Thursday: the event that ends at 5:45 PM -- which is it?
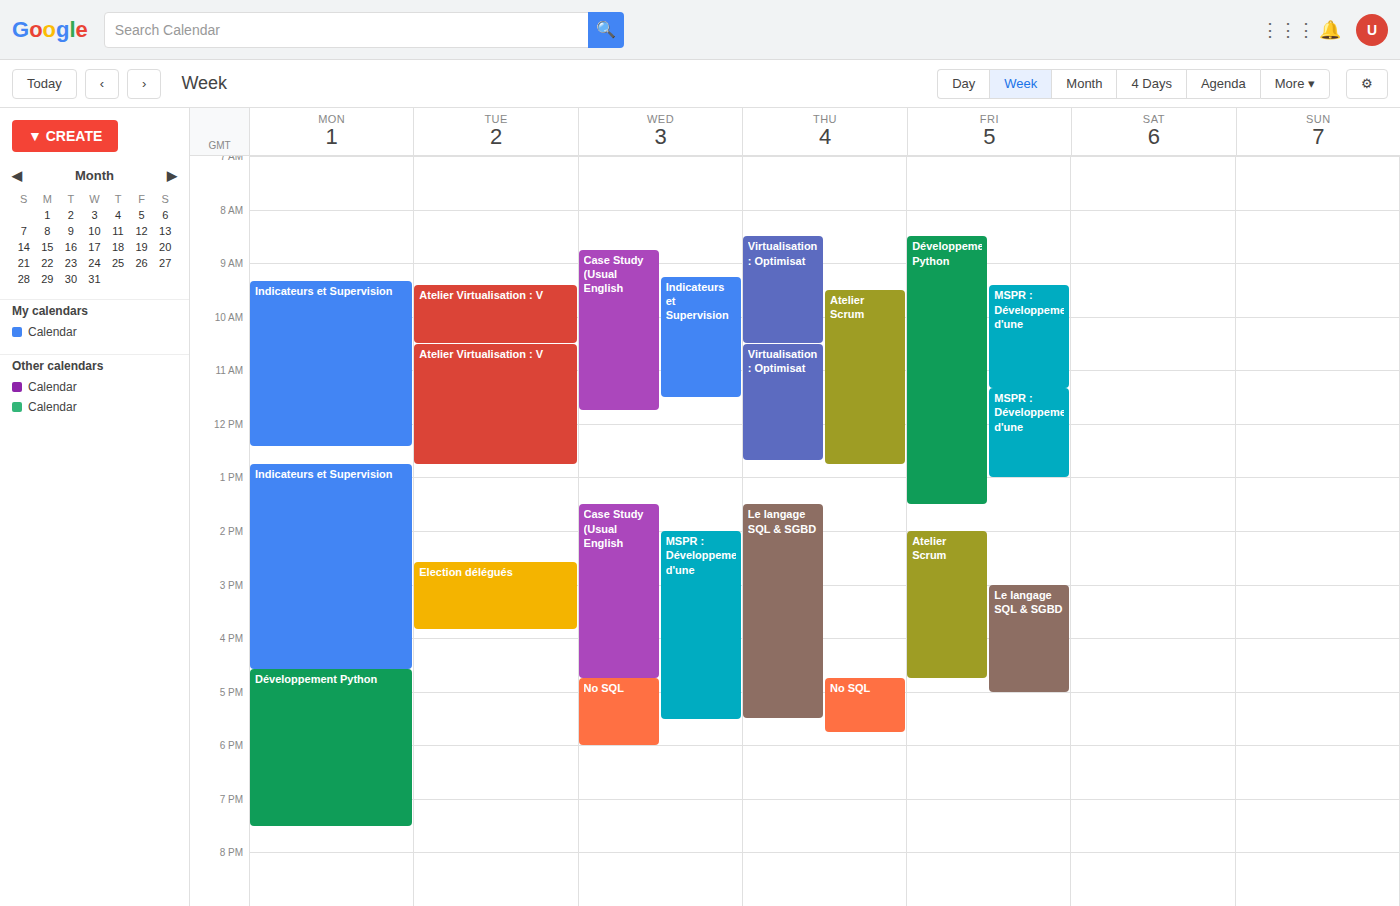
"No SQL"